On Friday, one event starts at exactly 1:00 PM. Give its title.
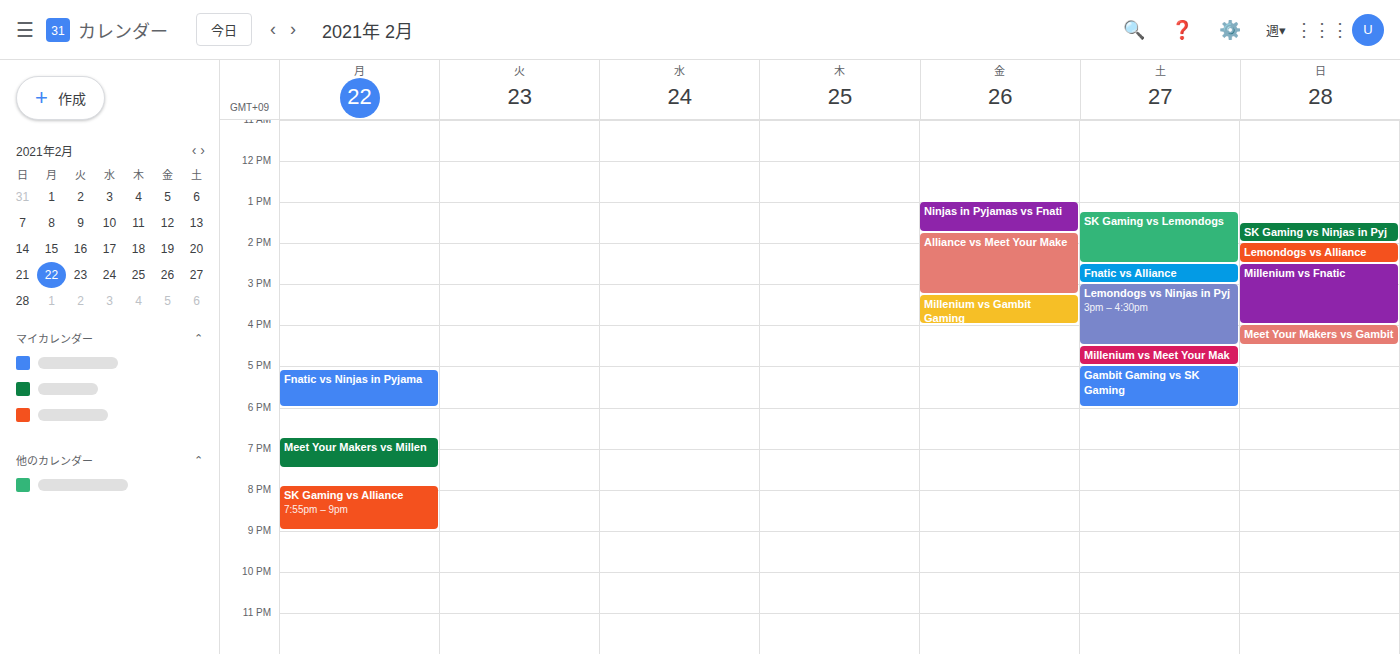
"Ninjas in Pyjamas vs Fnati"